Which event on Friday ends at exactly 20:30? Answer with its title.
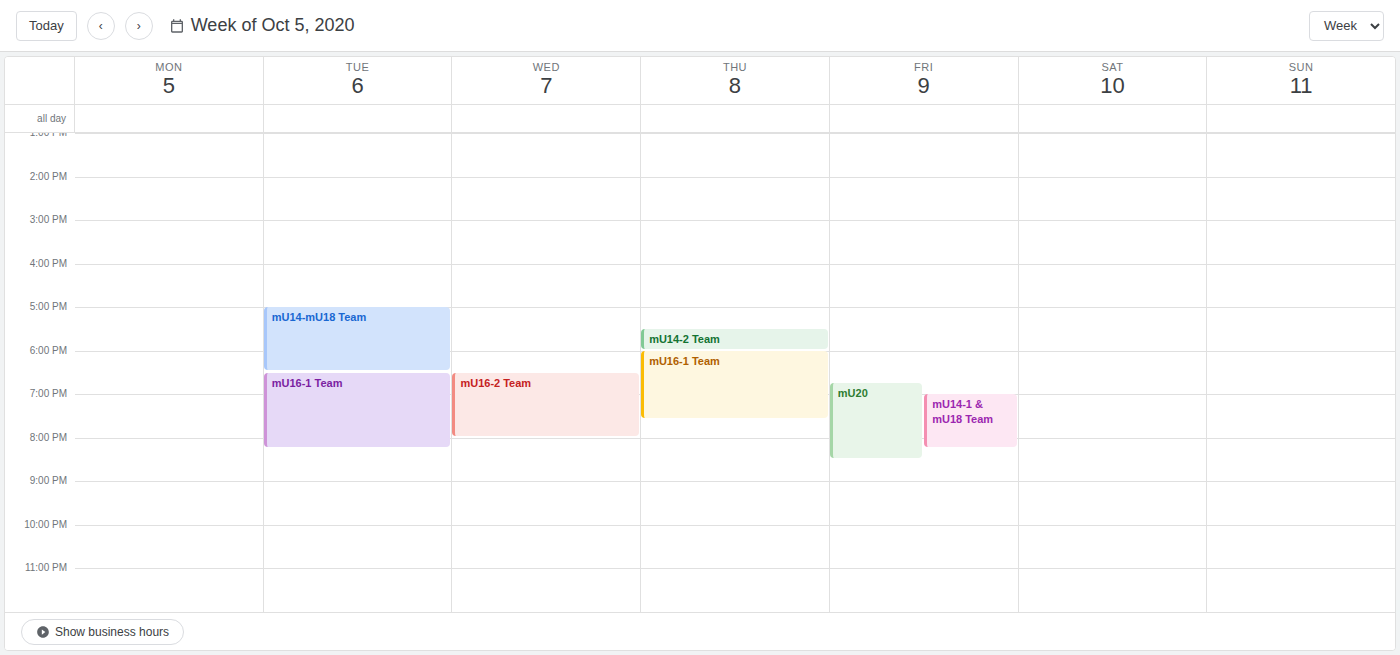
"mU20"